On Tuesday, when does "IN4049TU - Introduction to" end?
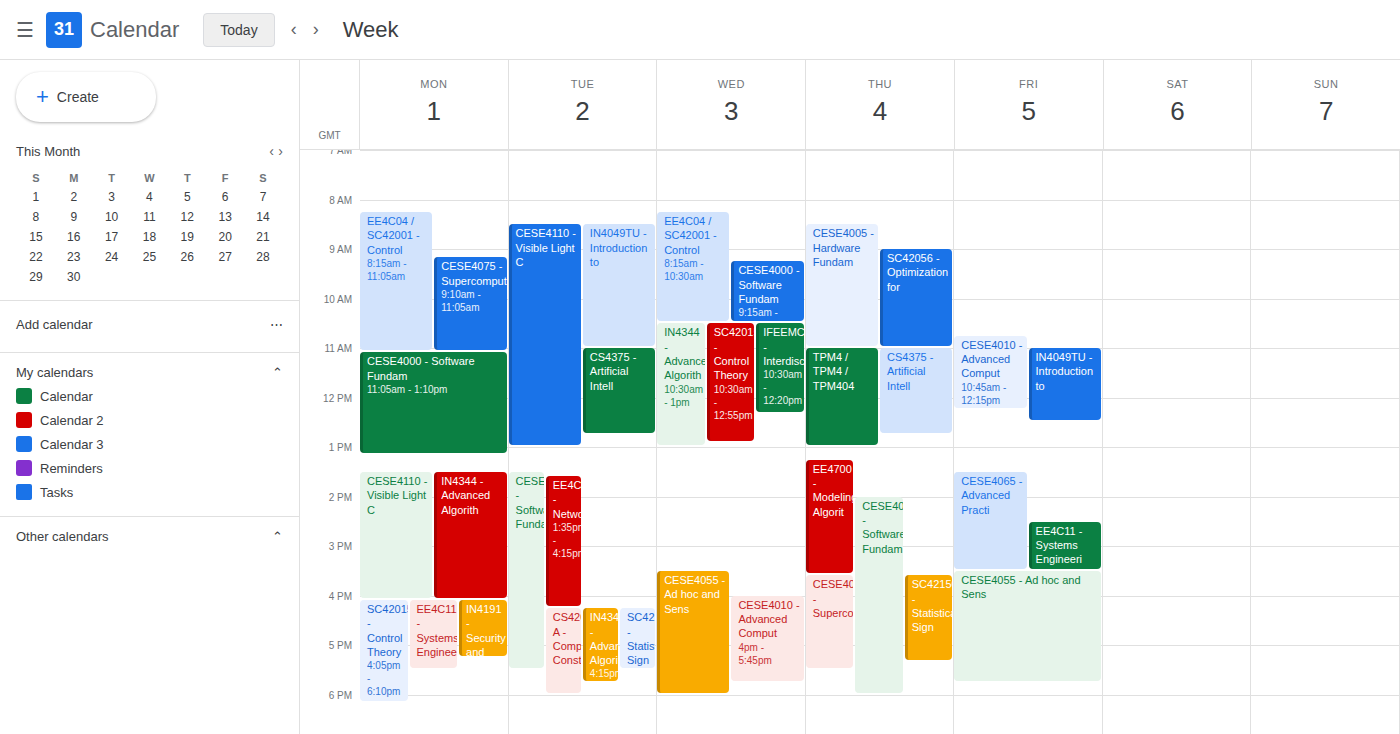
11:00 AM